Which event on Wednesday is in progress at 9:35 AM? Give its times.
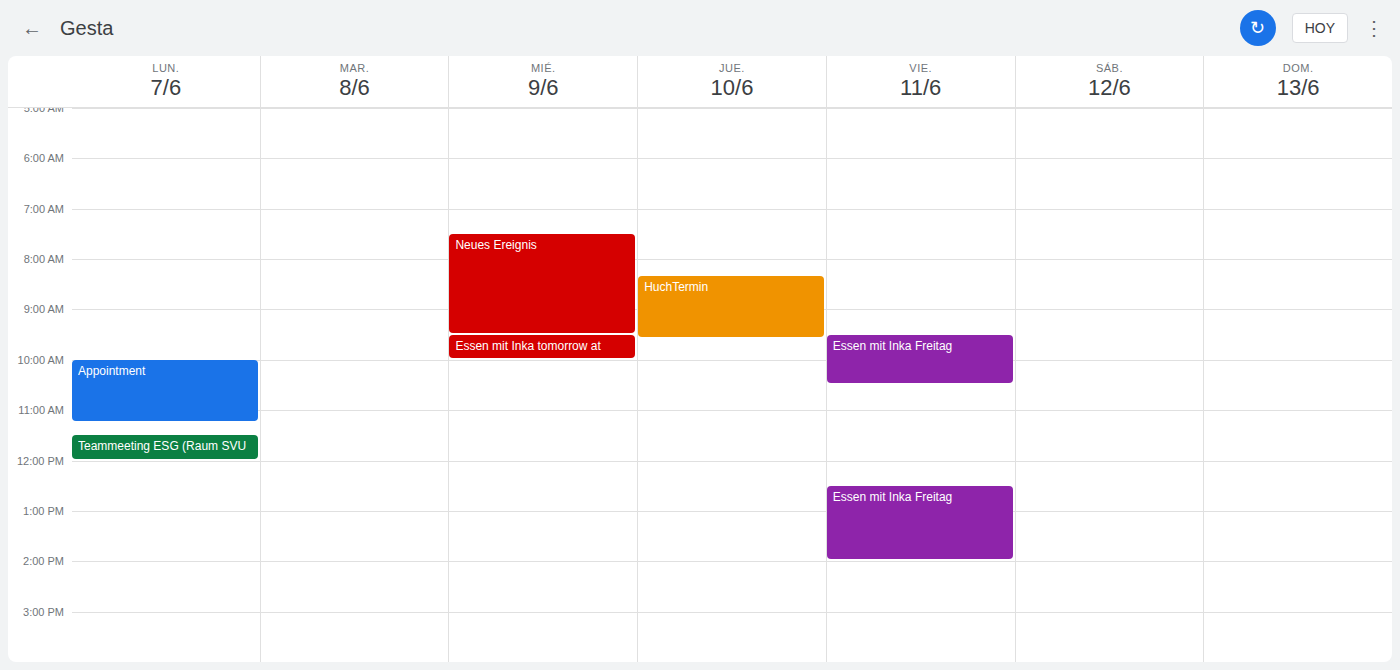
"Essen mit Inka tomorrow at", 9:30 AM to 10:00 AM